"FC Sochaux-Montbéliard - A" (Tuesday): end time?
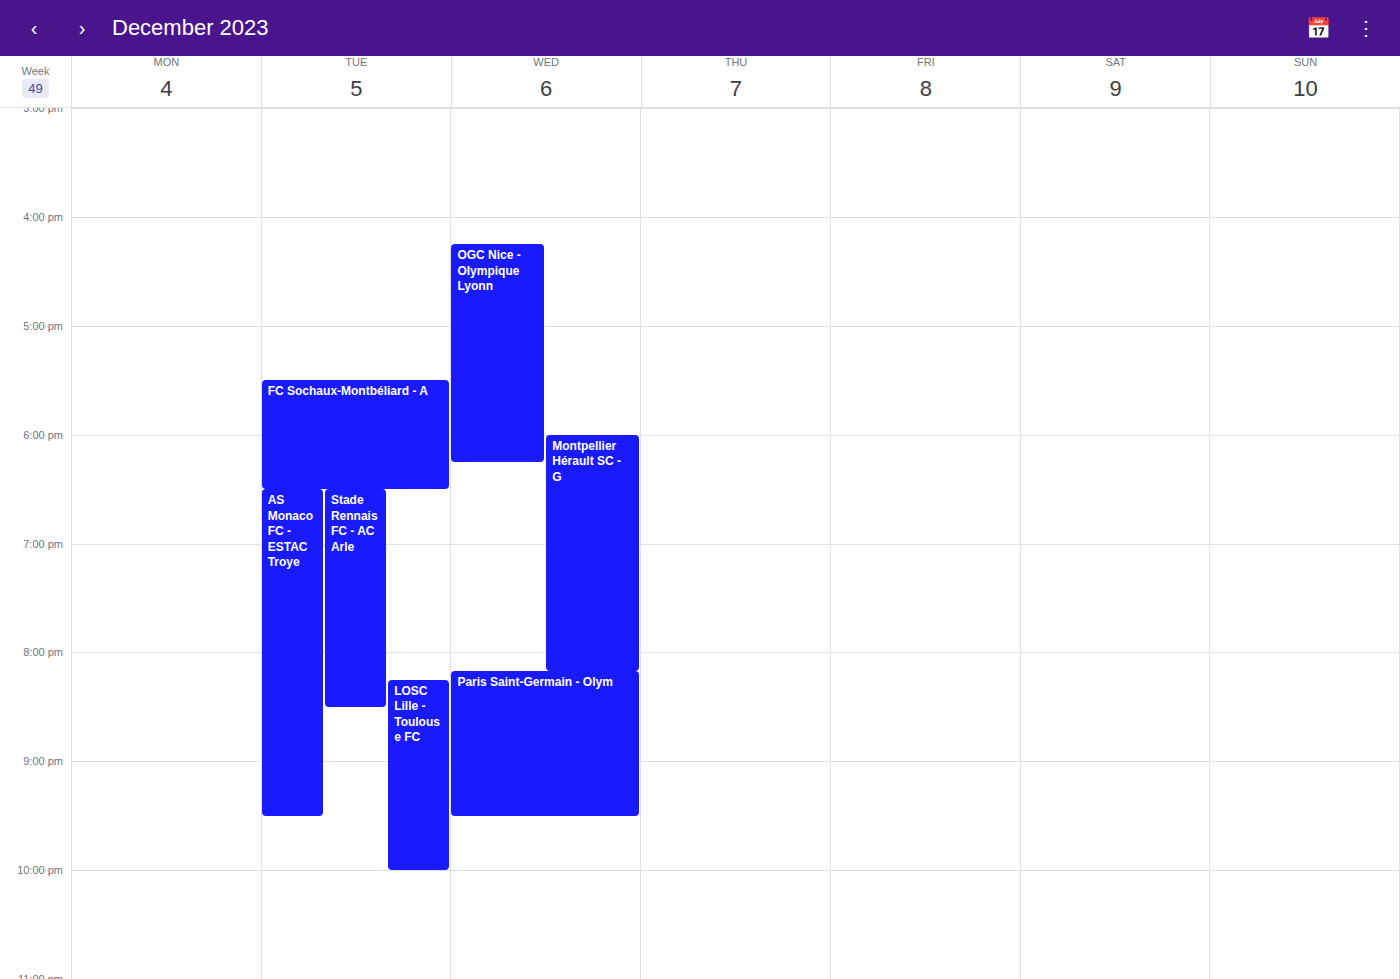
6:30 PM